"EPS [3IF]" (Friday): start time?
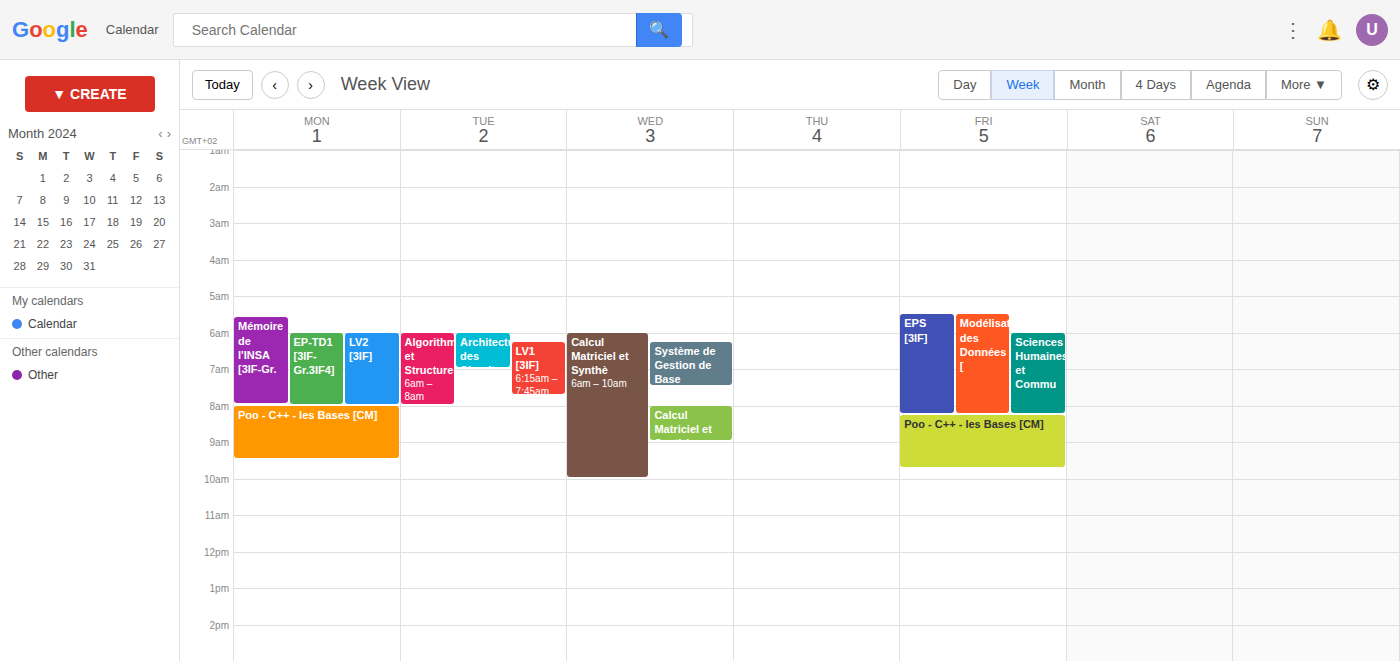
05:30